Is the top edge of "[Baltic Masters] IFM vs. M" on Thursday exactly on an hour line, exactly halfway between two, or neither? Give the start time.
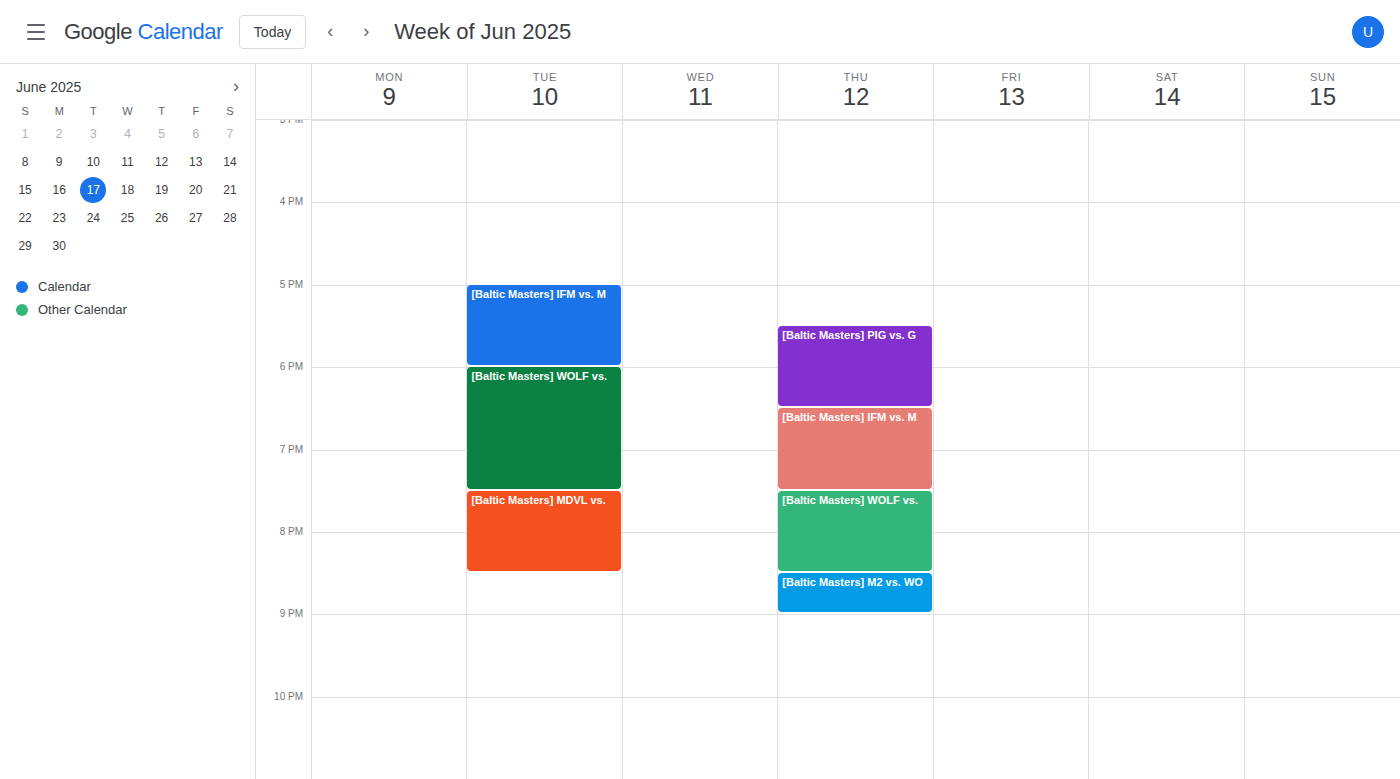
6:30 PM -- halfway between the 6 PM and 7 PM lines.